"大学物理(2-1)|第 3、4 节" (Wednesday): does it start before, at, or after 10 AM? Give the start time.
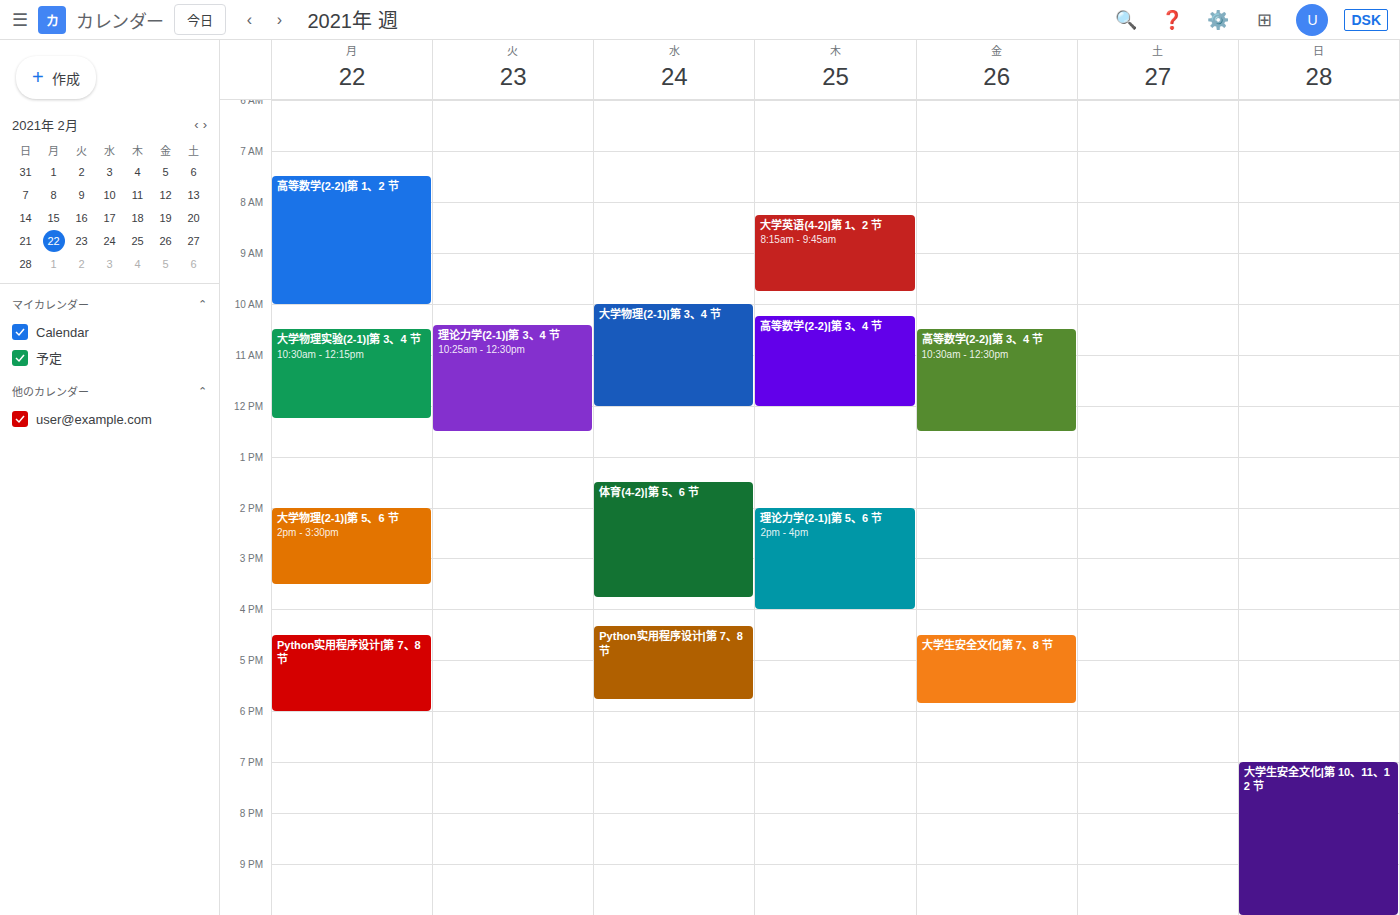
10:00 AM -- exactly at 10 AM, on the 10 AM line.